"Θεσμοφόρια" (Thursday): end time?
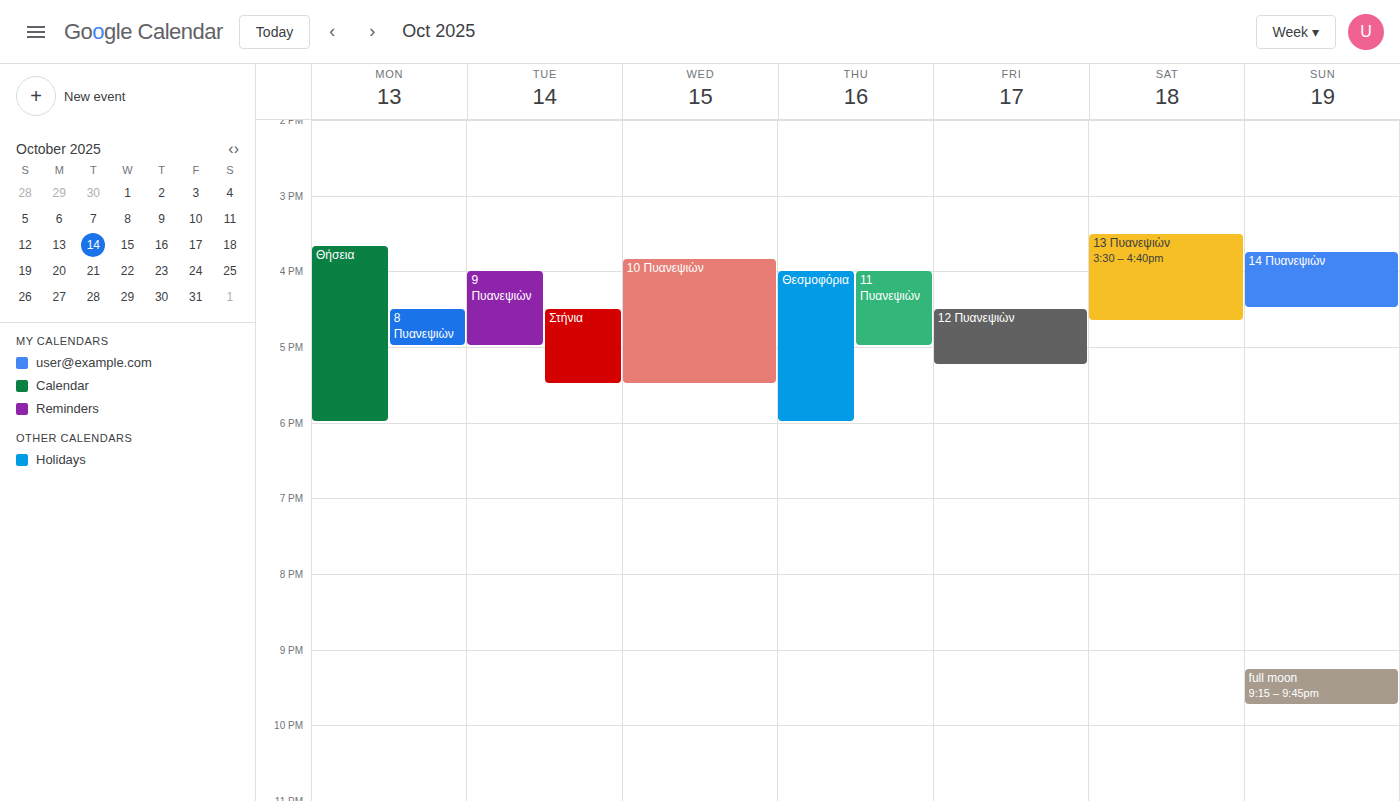
6:00 PM